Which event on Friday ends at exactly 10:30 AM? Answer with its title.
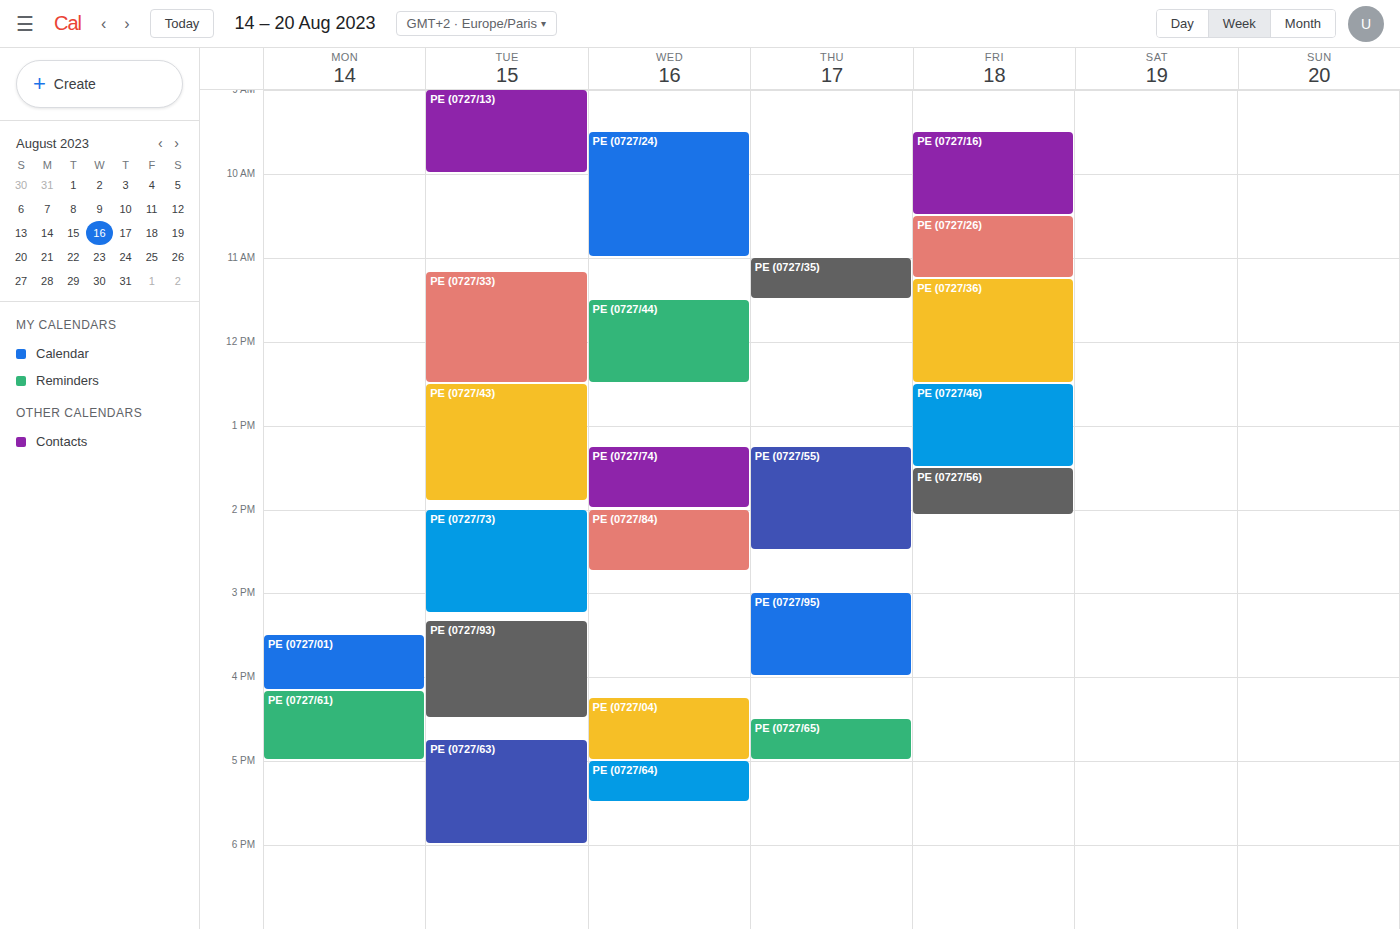
"PE (0727/16)"